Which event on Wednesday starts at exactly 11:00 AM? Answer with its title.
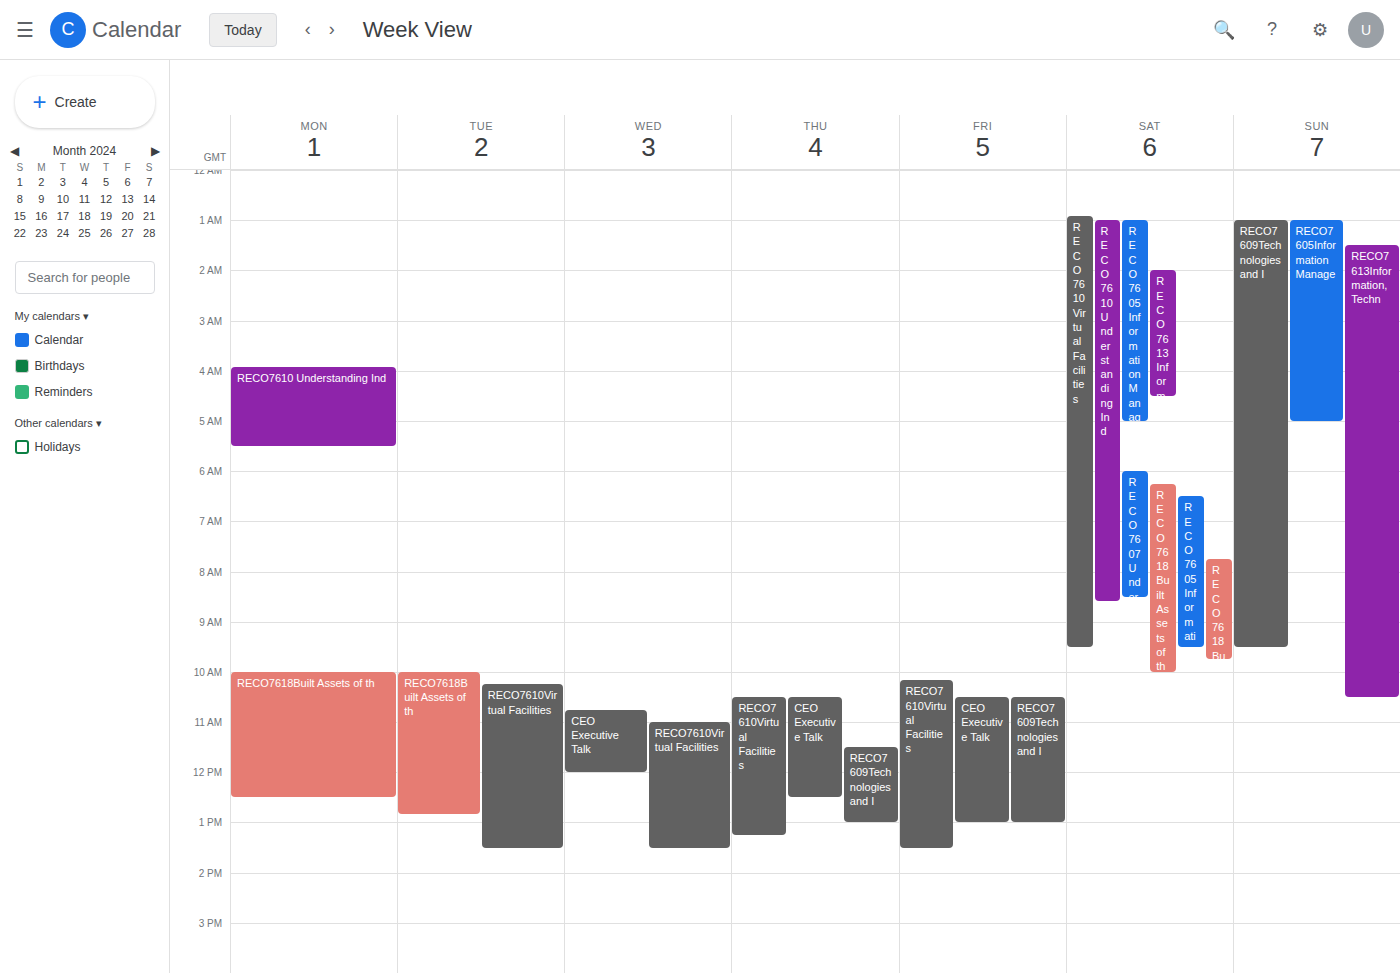
"RECO7610Virtual Facilities"